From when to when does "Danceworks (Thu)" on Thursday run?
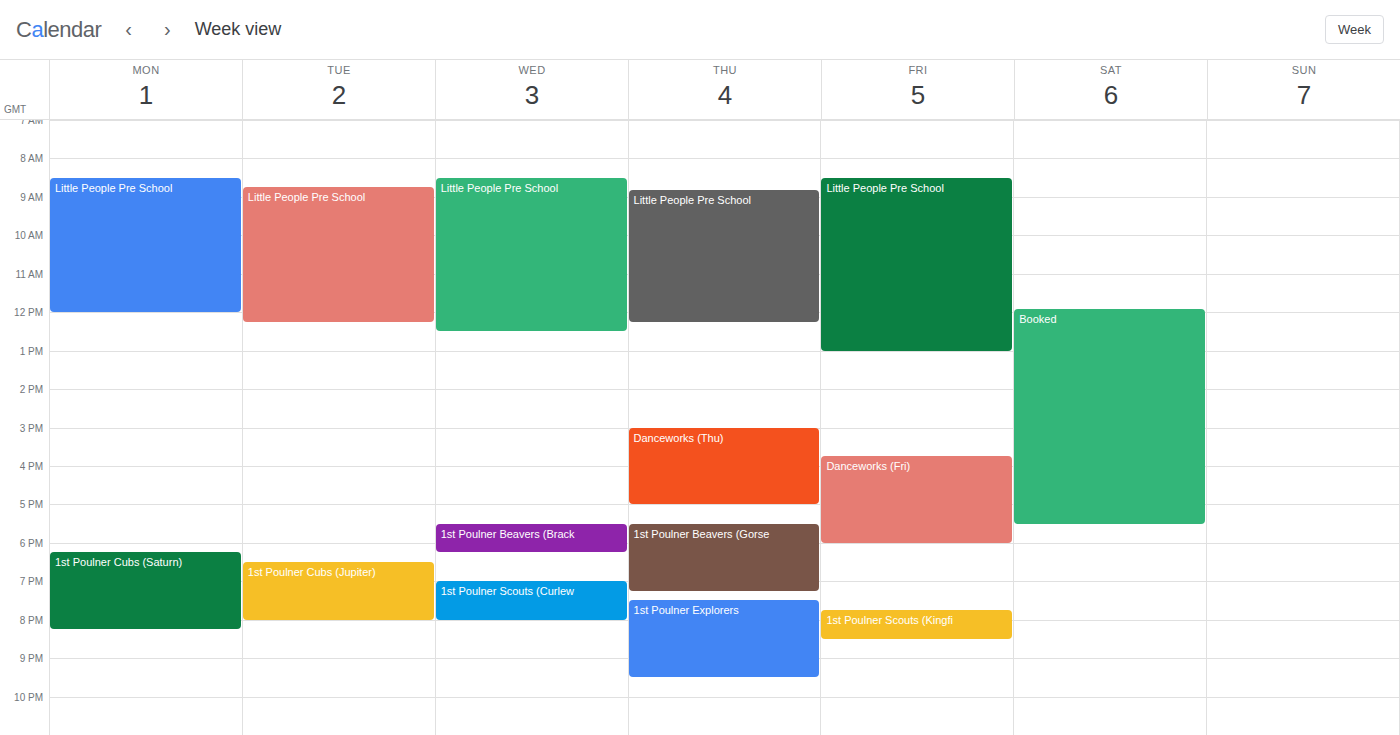
3:00 PM to 5:00 PM